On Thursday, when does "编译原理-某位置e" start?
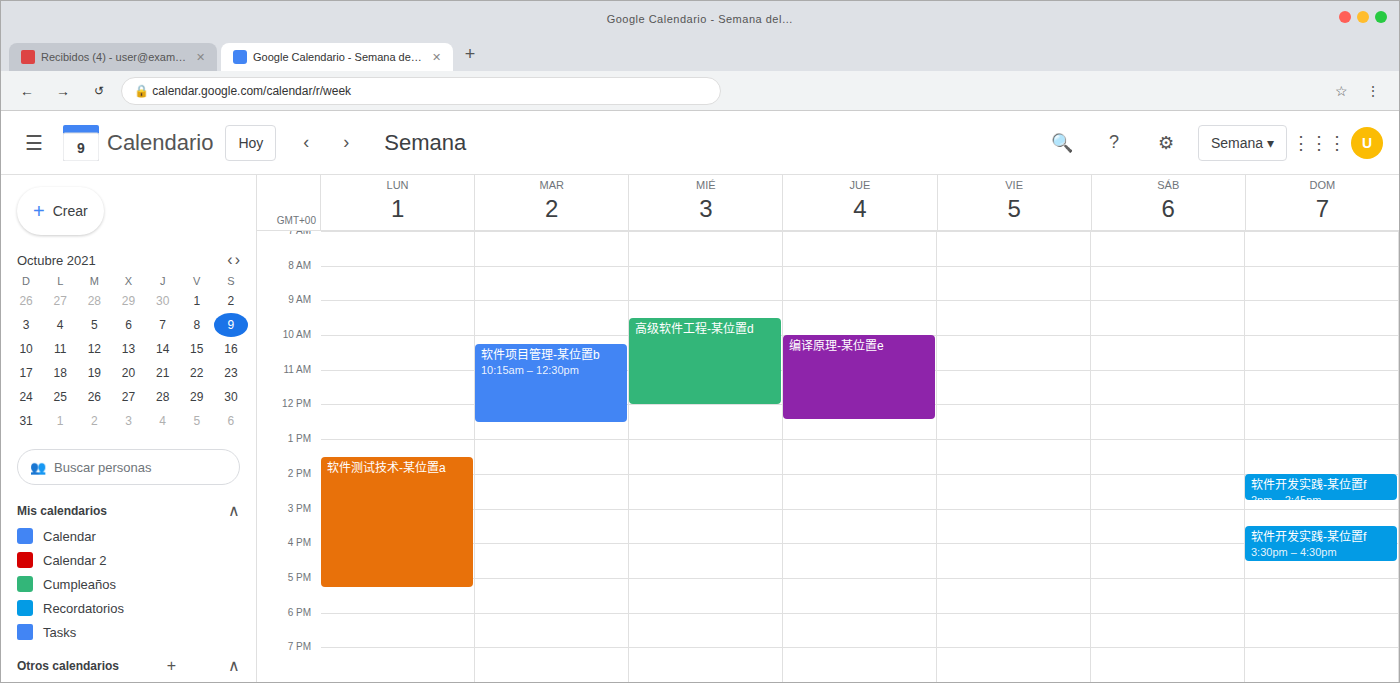
10:00 AM